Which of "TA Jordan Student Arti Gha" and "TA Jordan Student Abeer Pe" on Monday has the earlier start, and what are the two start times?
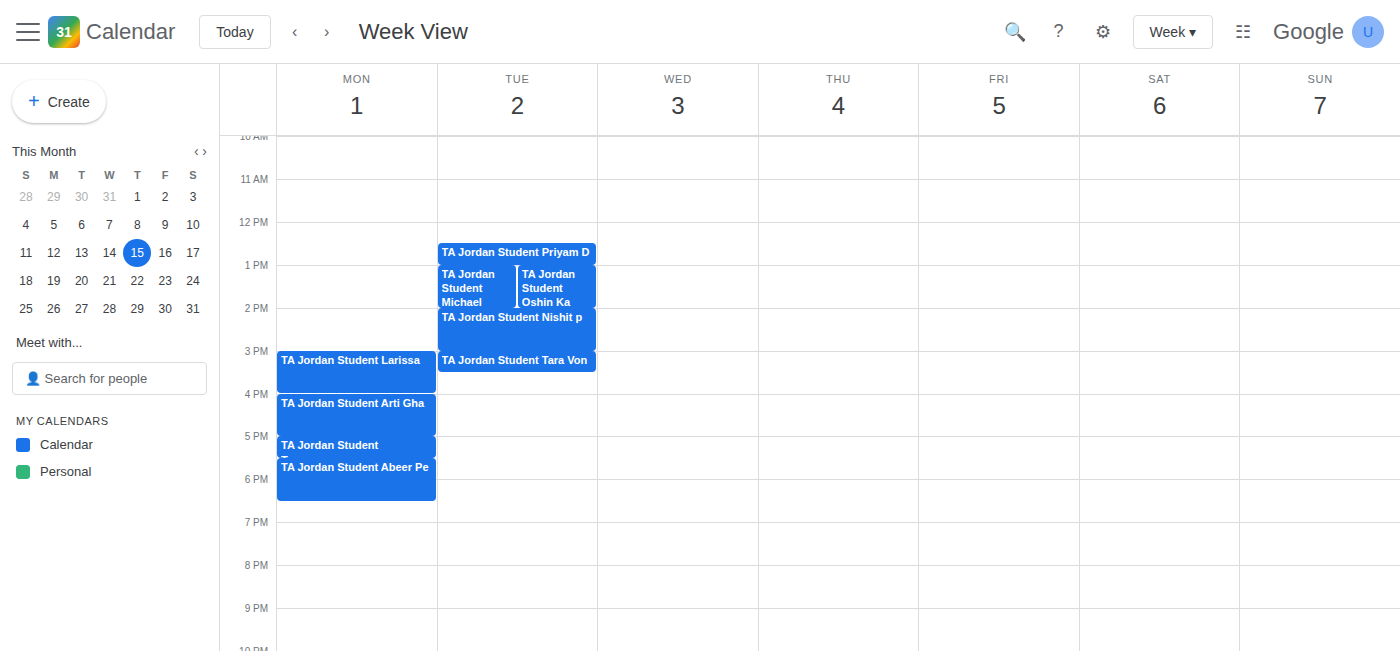
"TA Jordan Student Arti Gha" 16:00; "TA Jordan Student Abeer Pe" 17:30.